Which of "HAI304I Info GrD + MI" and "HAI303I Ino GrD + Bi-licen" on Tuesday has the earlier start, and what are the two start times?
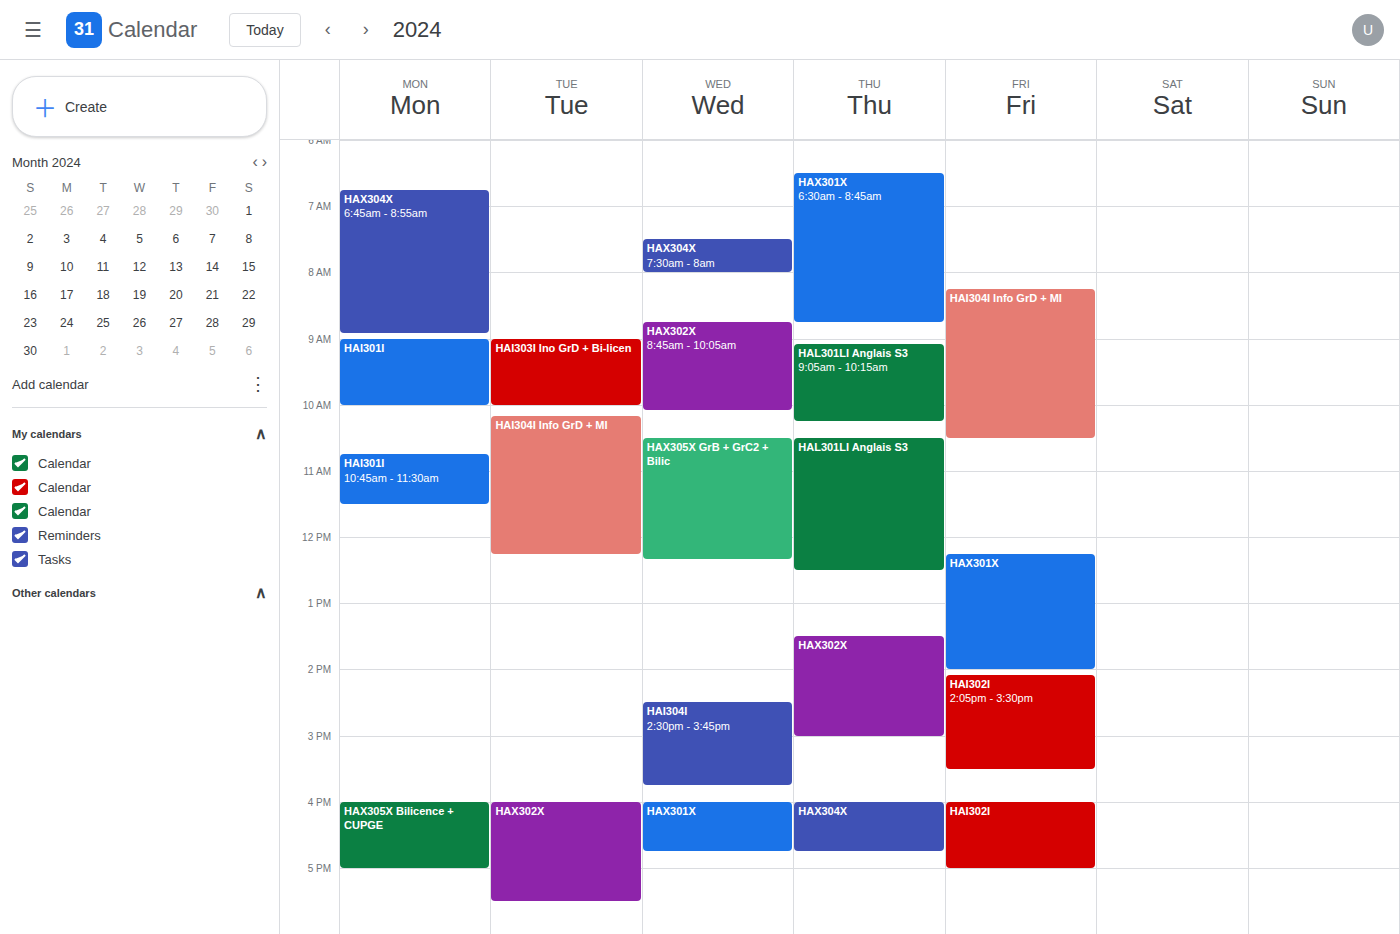
"HAI303I Ino GrD + Bi-licen" 9:00 AM; "HAI304I Info GrD + MI" 10:10 AM.